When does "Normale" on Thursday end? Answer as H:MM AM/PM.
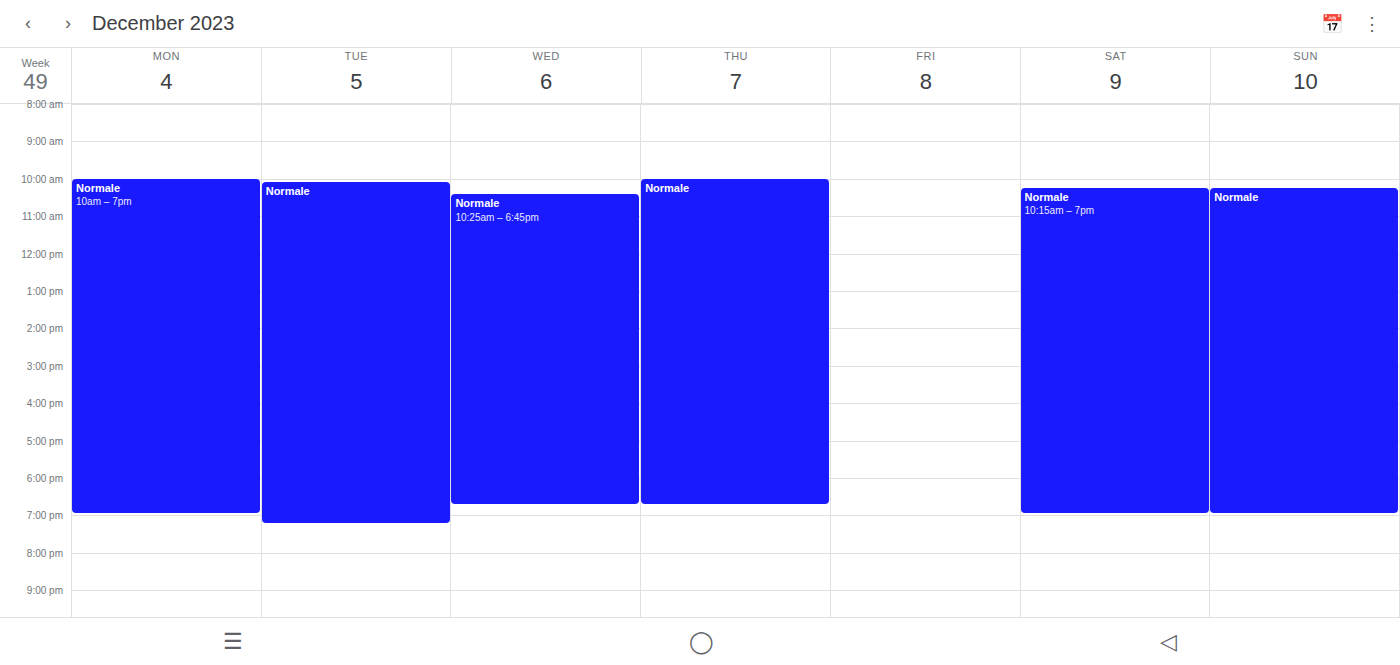
6:45 PM